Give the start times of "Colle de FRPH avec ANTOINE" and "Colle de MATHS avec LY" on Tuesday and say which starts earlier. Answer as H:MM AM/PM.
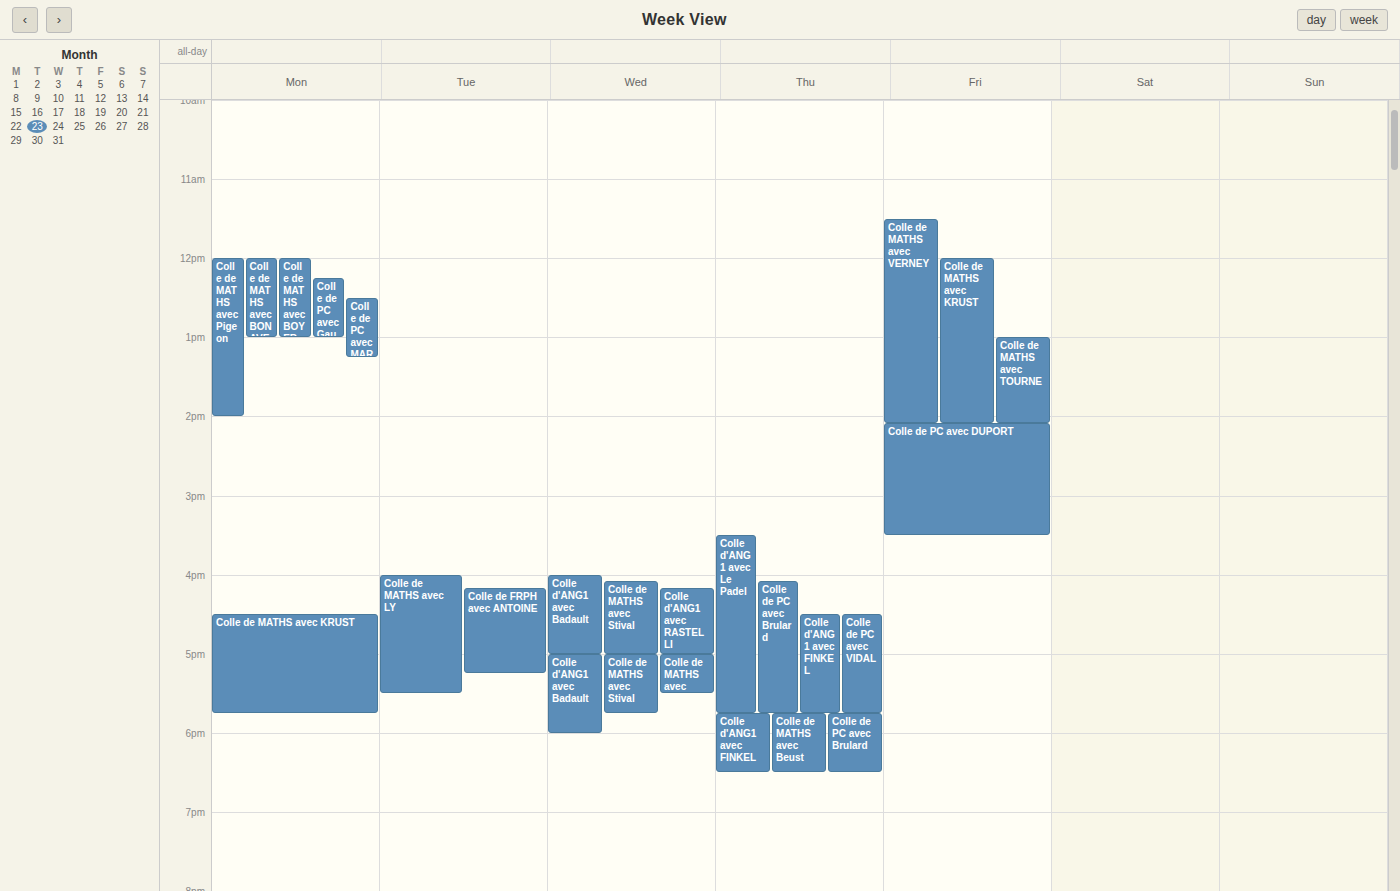
"Colle de MATHS avec LY" 4:00 PM; "Colle de FRPH avec ANTOINE" 4:10 PM.